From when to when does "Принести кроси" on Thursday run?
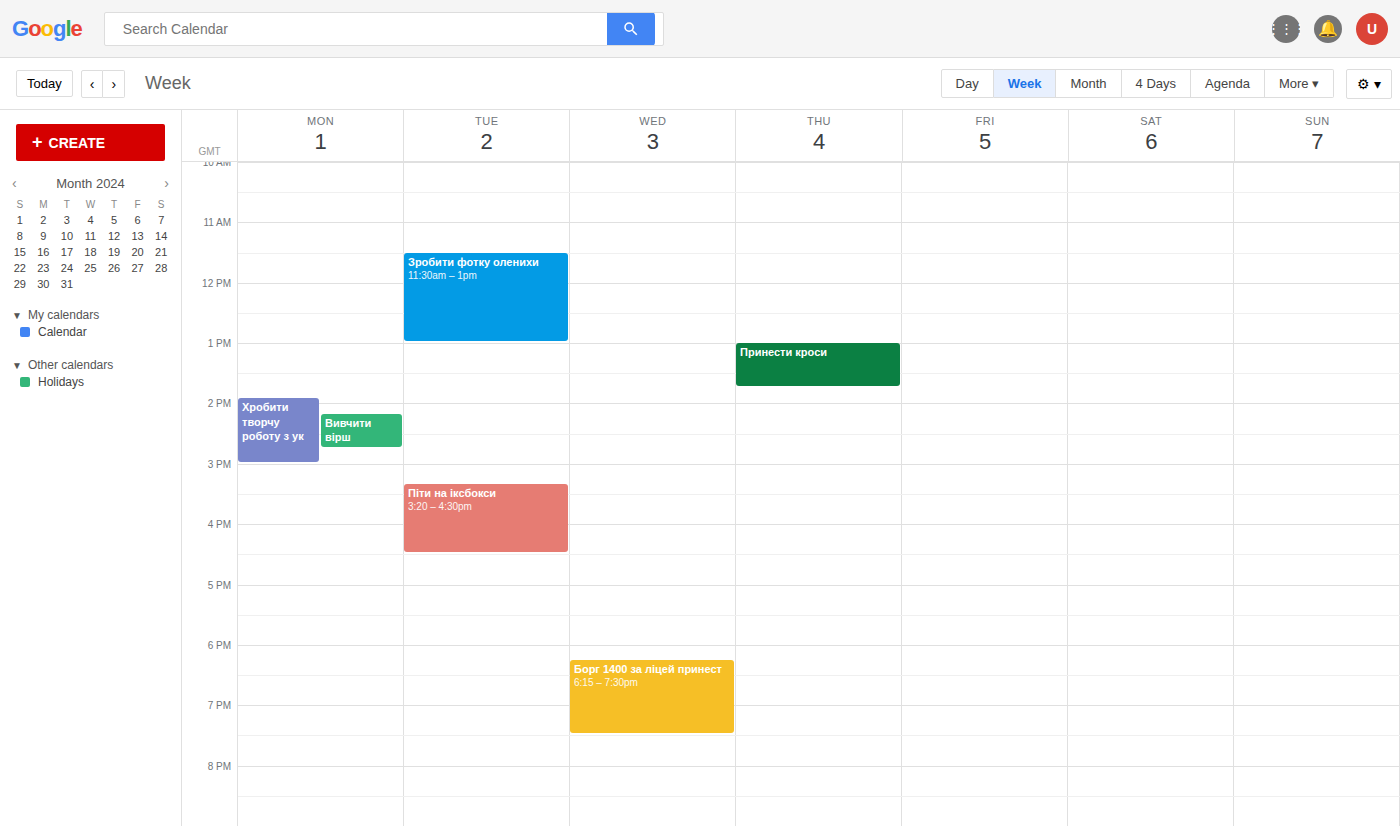
1:00 PM to 1:45 PM